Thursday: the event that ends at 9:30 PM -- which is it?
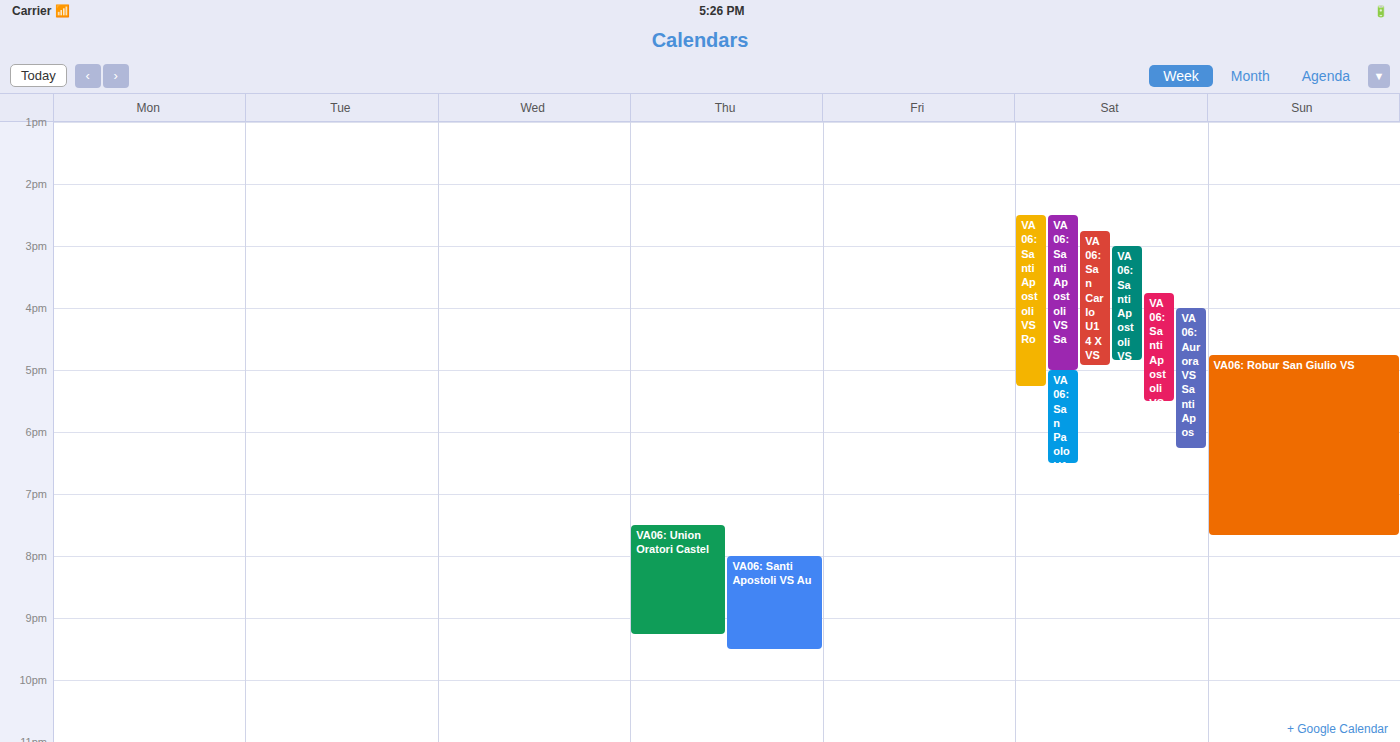
"VA06: Santi Apostoli VS Au"